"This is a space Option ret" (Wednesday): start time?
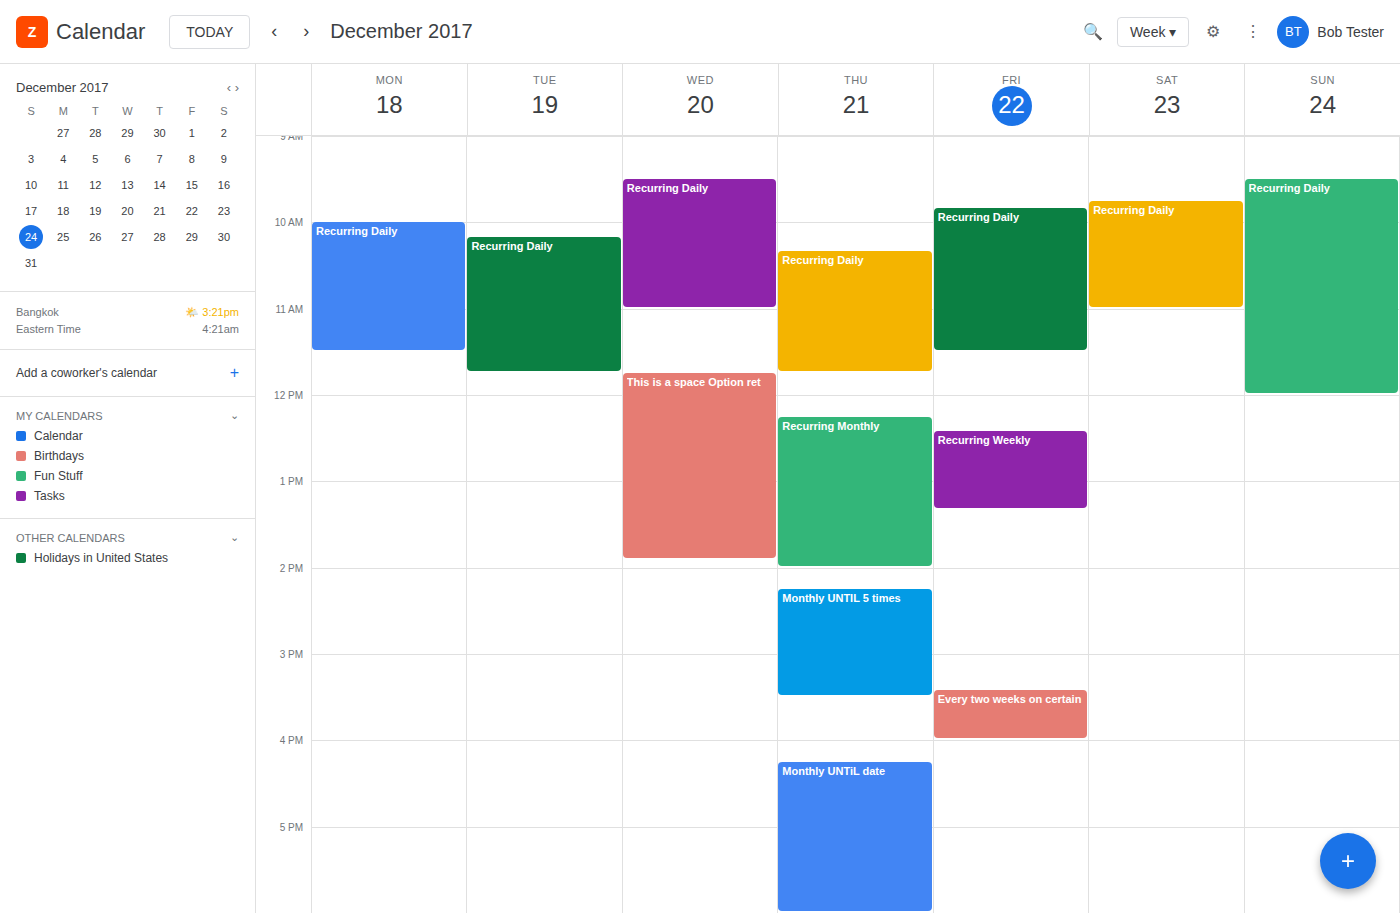
11:45